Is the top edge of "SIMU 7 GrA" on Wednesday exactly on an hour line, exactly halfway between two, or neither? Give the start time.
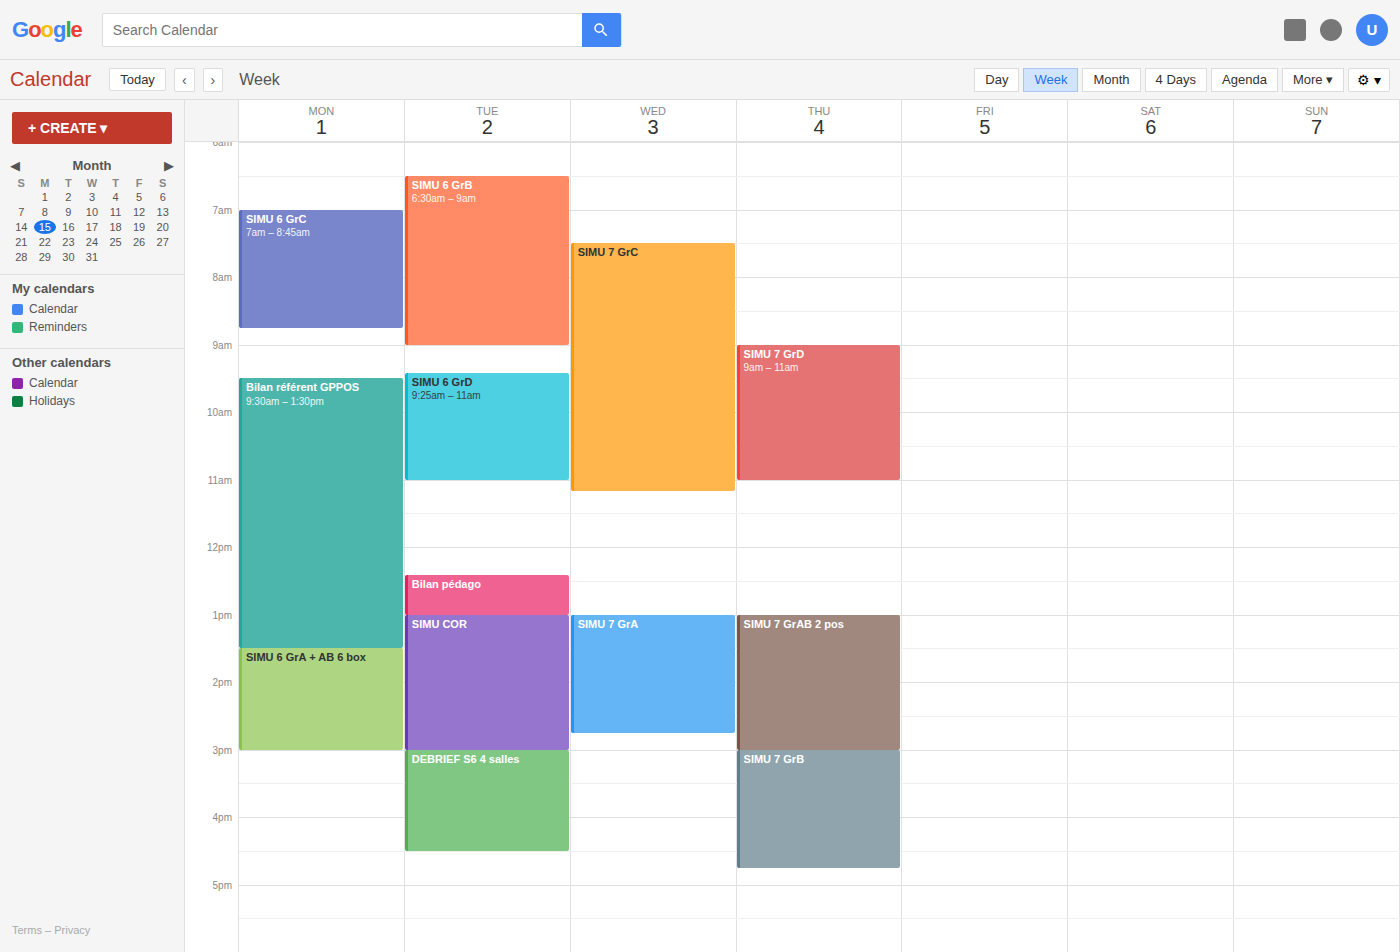
1:00 PM -- exactly on the 1 PM line.